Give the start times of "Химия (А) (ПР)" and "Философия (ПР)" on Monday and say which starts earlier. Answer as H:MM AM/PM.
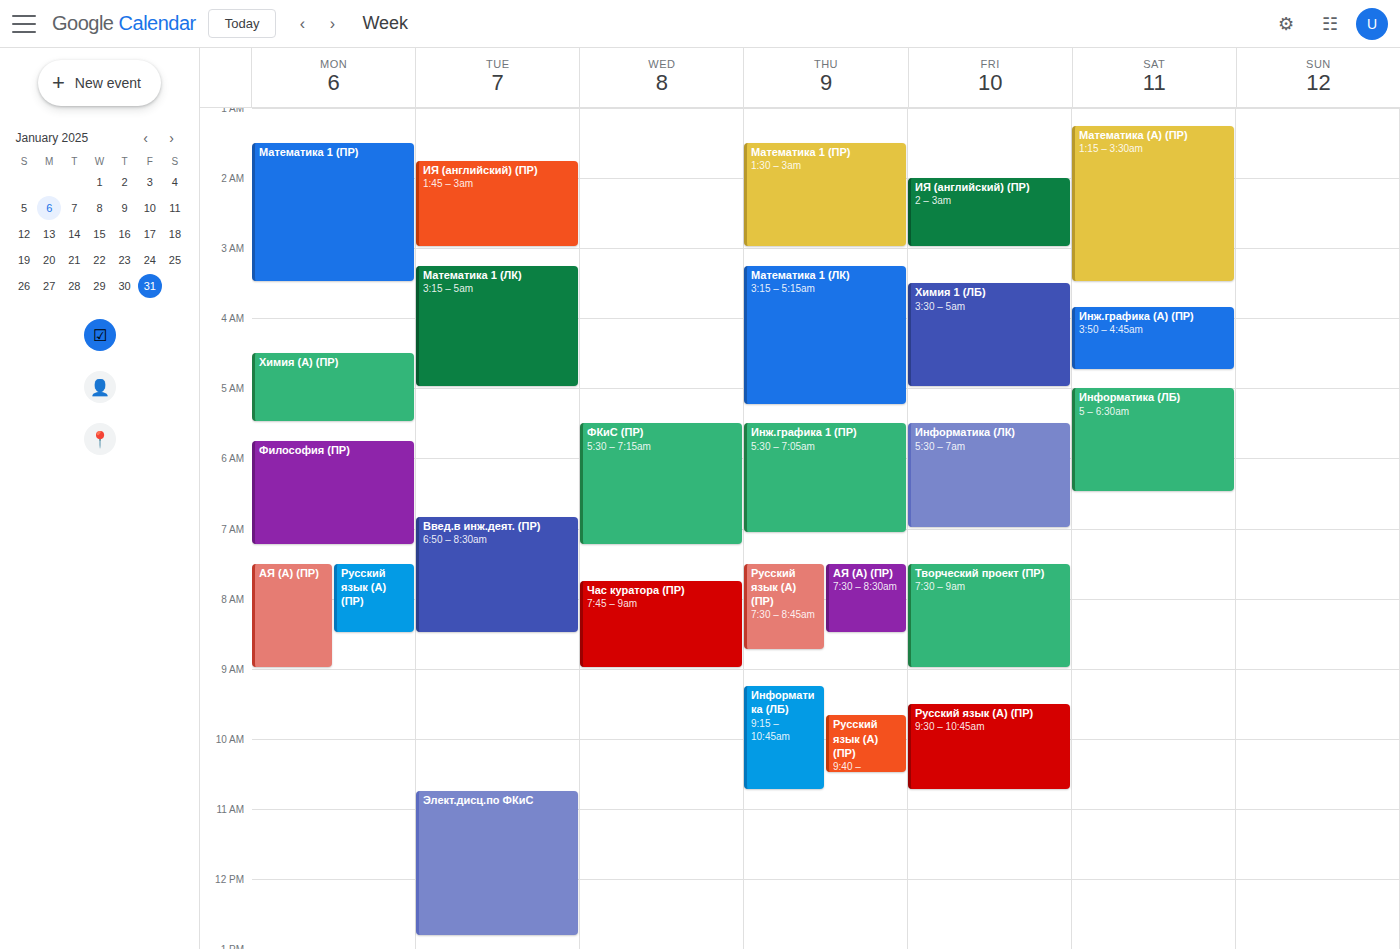
"Химия (А) (ПР)" 4:30 AM; "Философия (ПР)" 5:45 AM.